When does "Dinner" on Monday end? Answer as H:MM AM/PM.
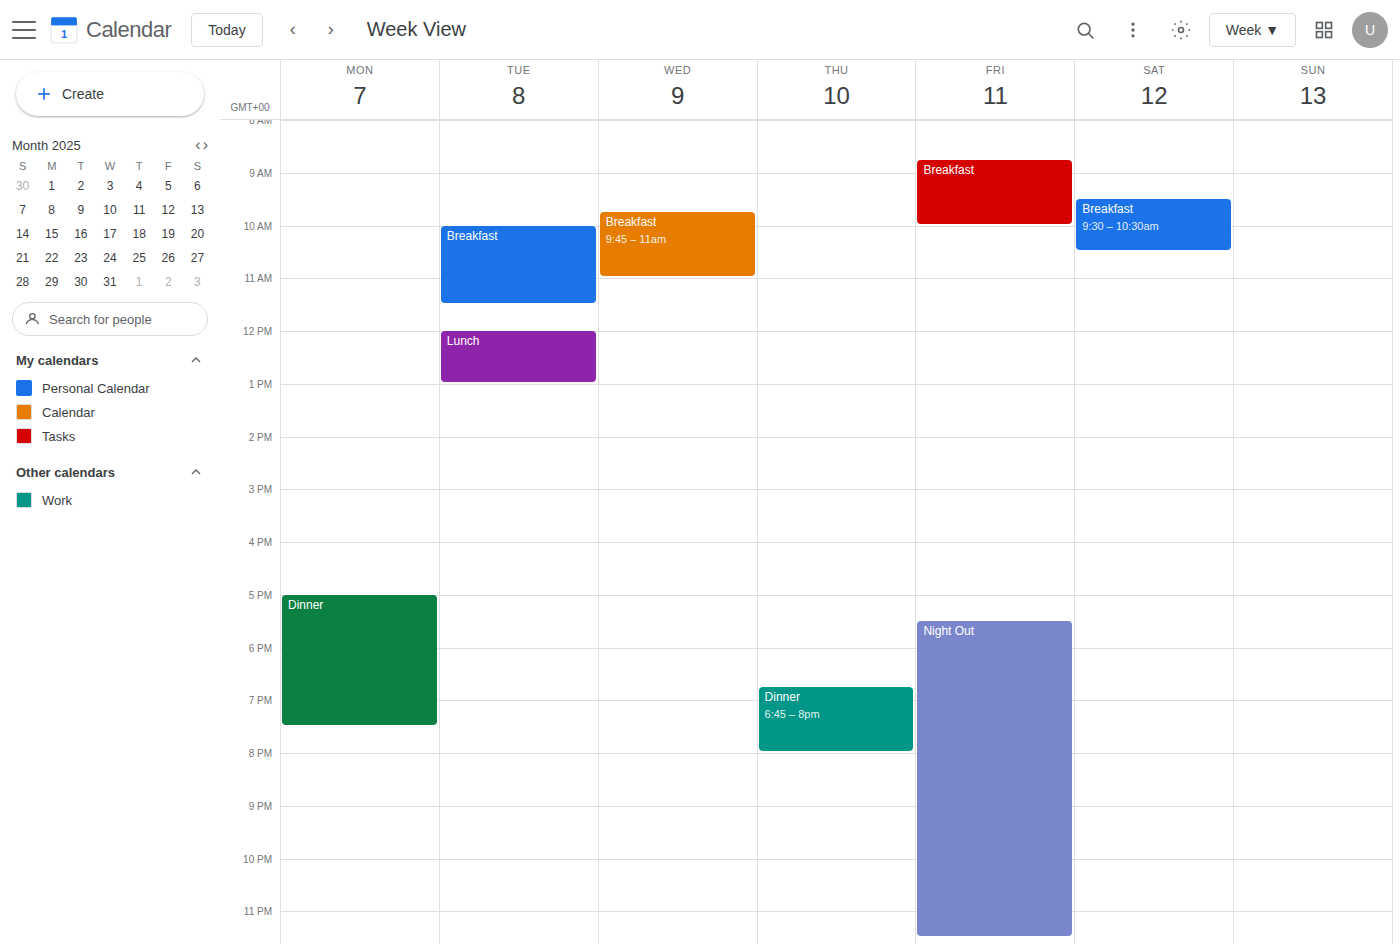
7:30 PM